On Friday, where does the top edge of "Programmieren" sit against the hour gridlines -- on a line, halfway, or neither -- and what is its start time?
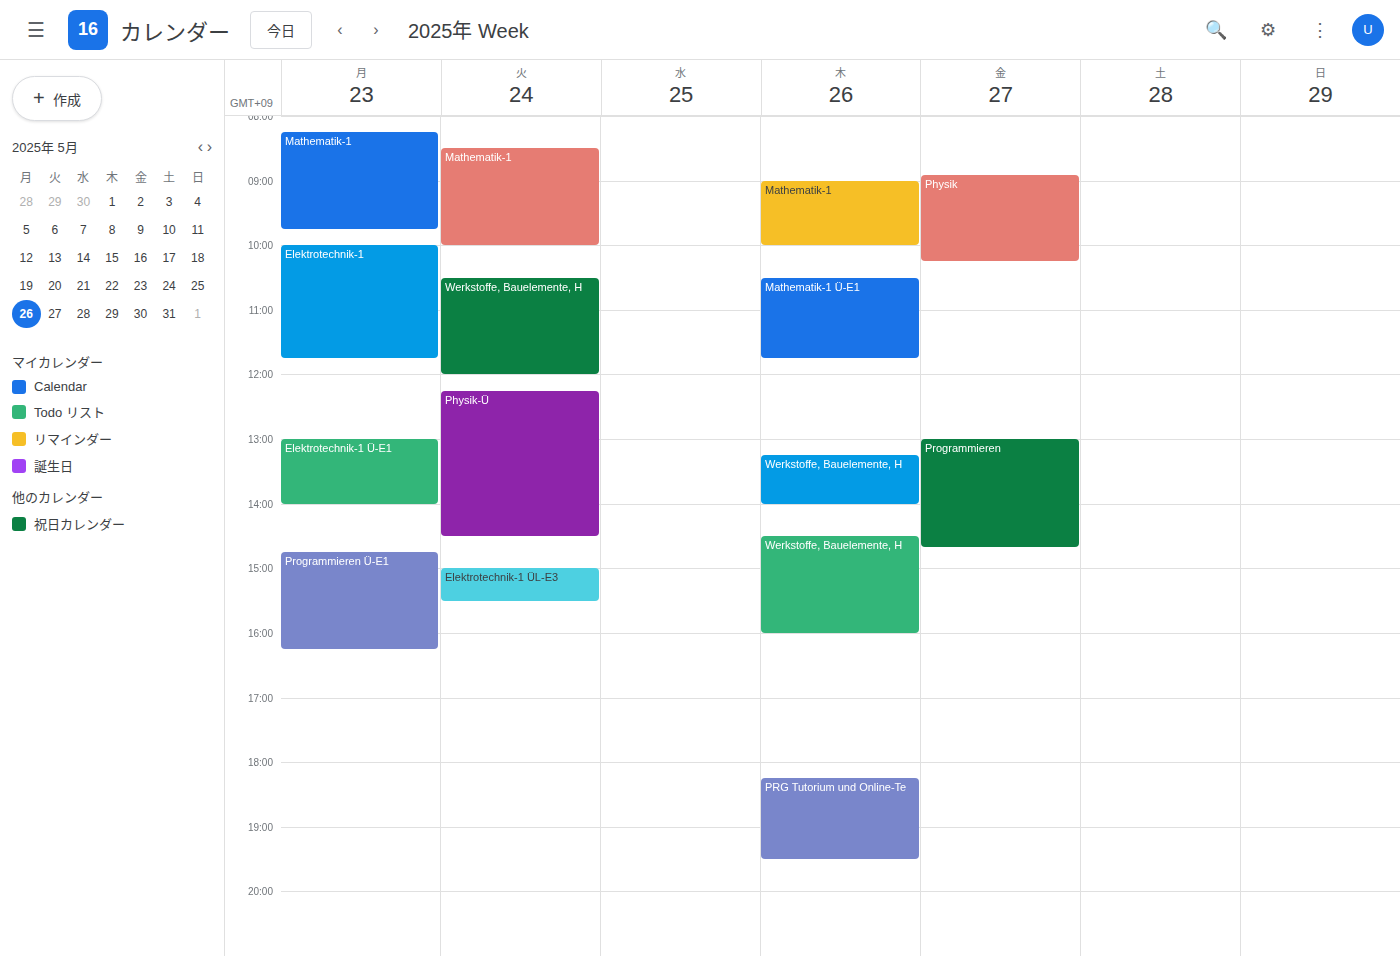
13:00 -- exactly on the 13:00 line.